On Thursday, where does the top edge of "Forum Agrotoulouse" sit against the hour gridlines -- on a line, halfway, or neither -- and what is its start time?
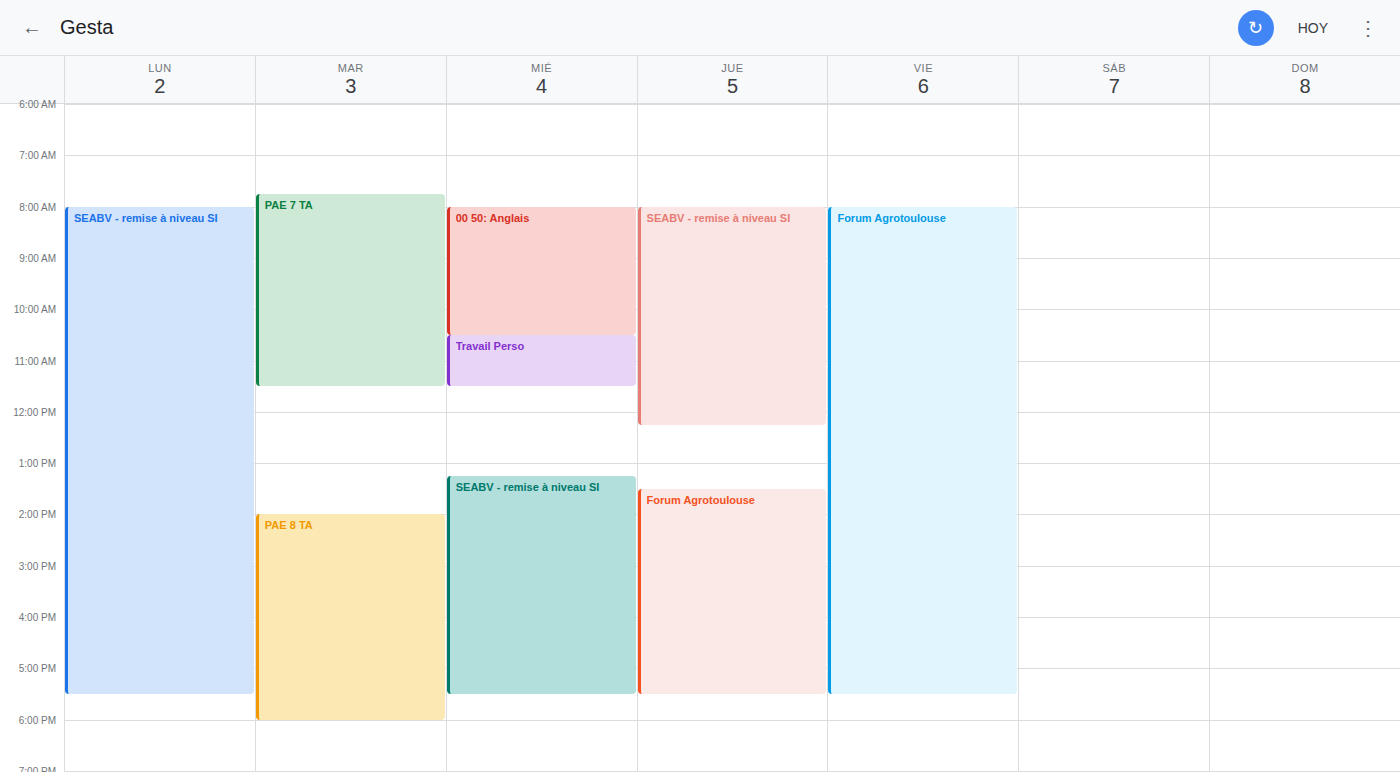
13:30 -- halfway between the 13:00 and 14:00 lines.